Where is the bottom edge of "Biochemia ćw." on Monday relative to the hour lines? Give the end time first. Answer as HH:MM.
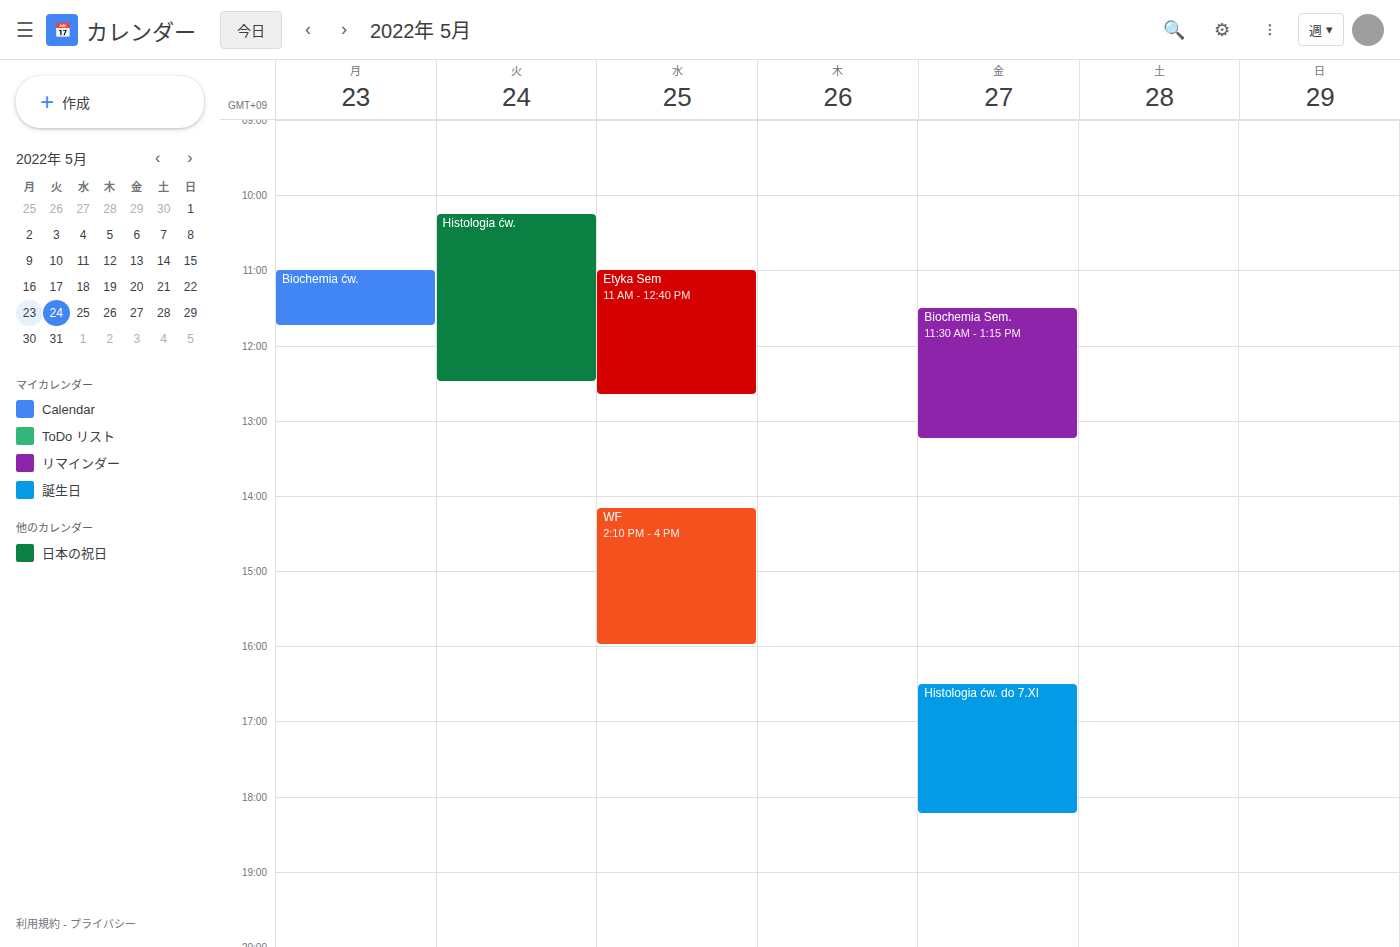
11:45 -- neither: three quarters of the way from the 11:00 line to the 12:00 line.